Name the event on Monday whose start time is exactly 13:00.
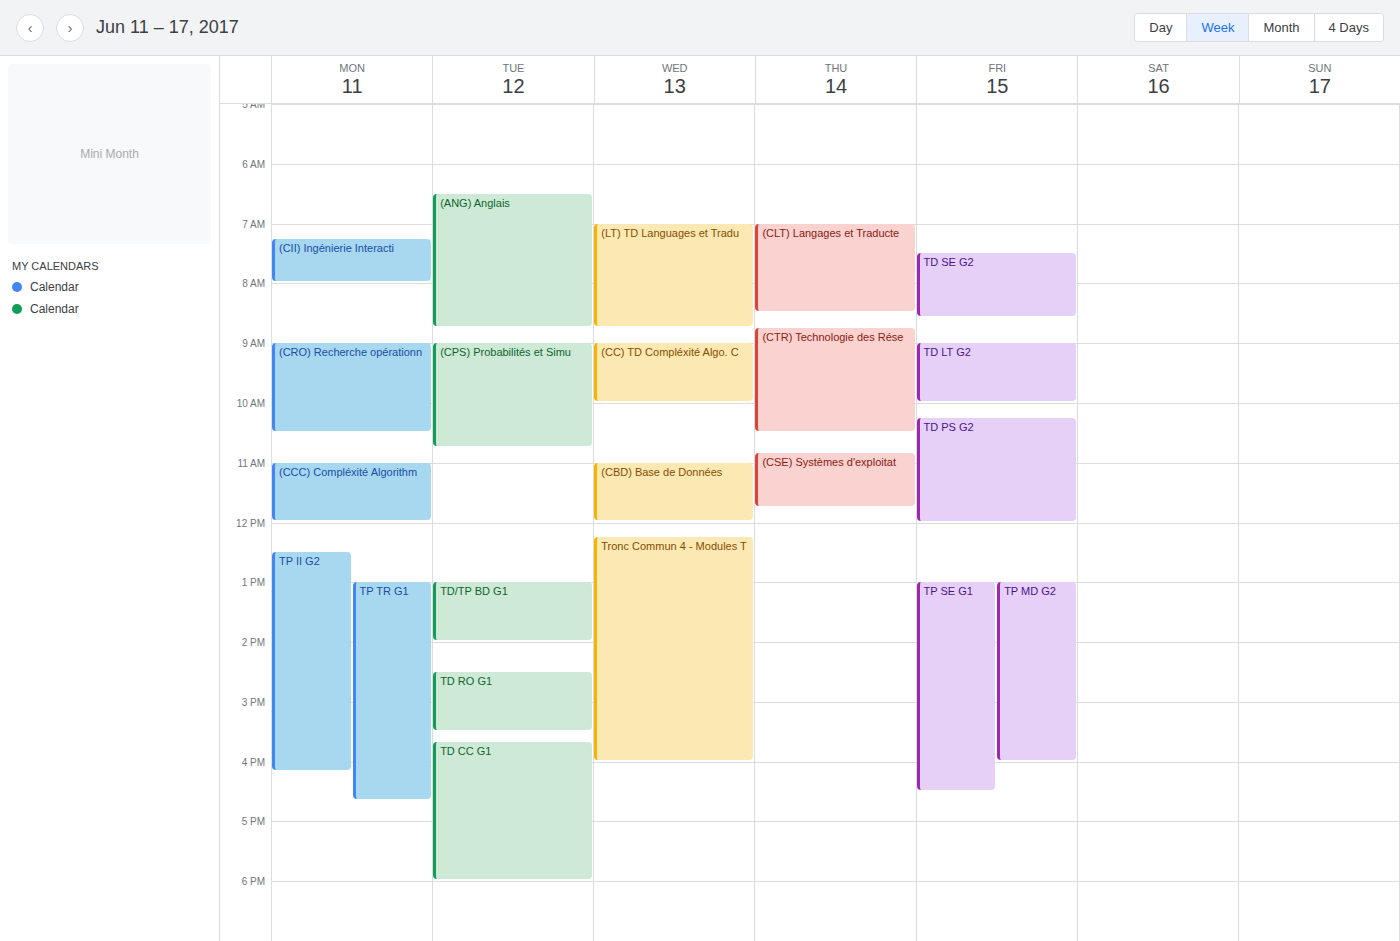
"TP TR G1"